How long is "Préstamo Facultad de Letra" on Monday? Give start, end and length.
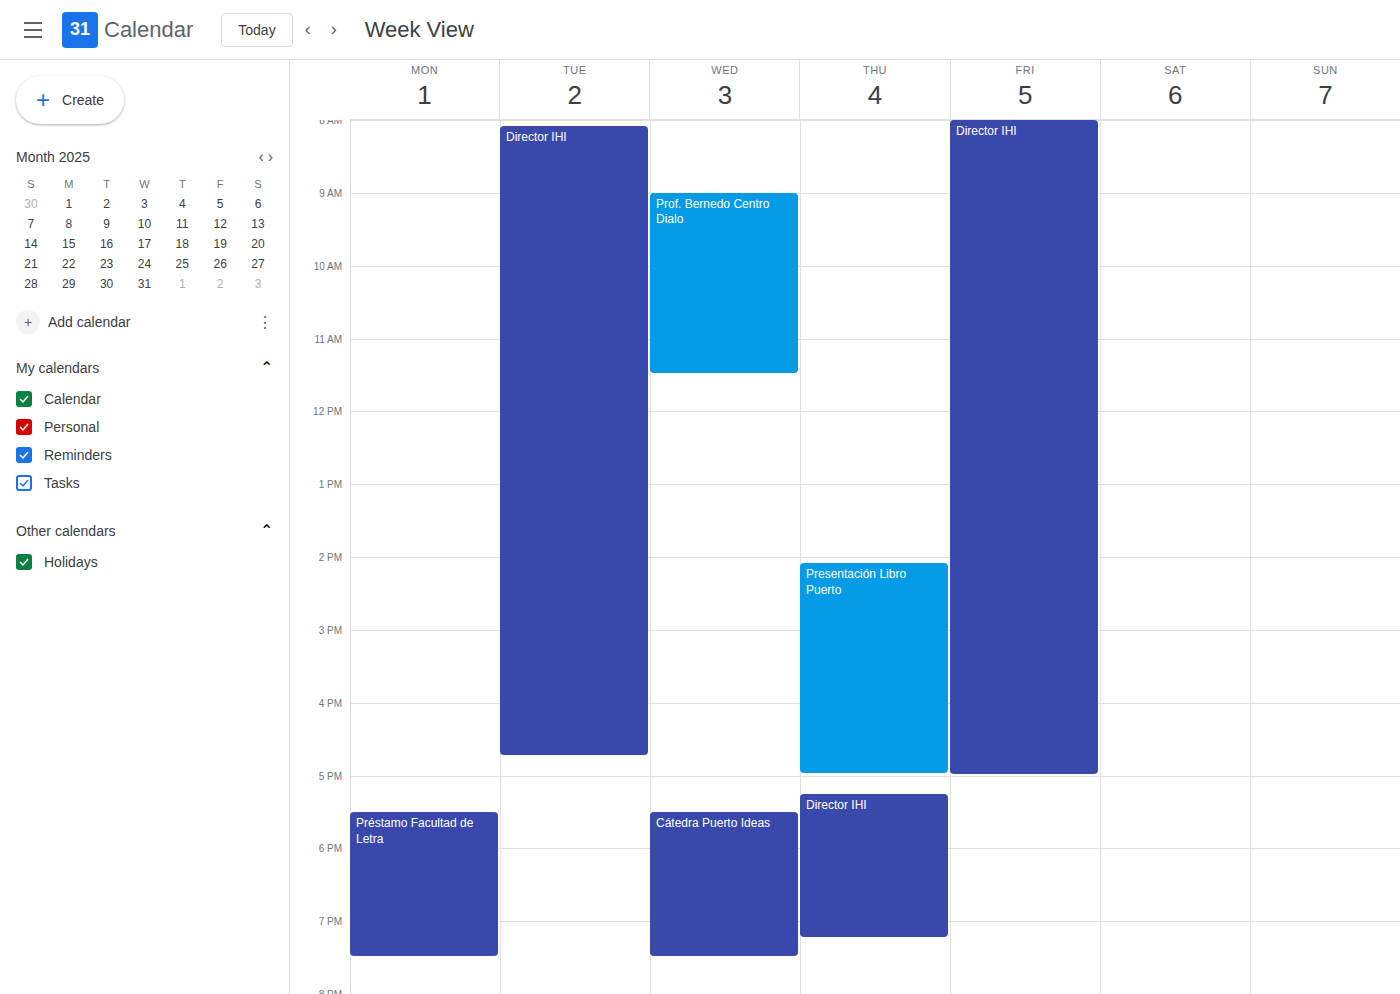
5:30 PM to 7:30 PM, 2 hours